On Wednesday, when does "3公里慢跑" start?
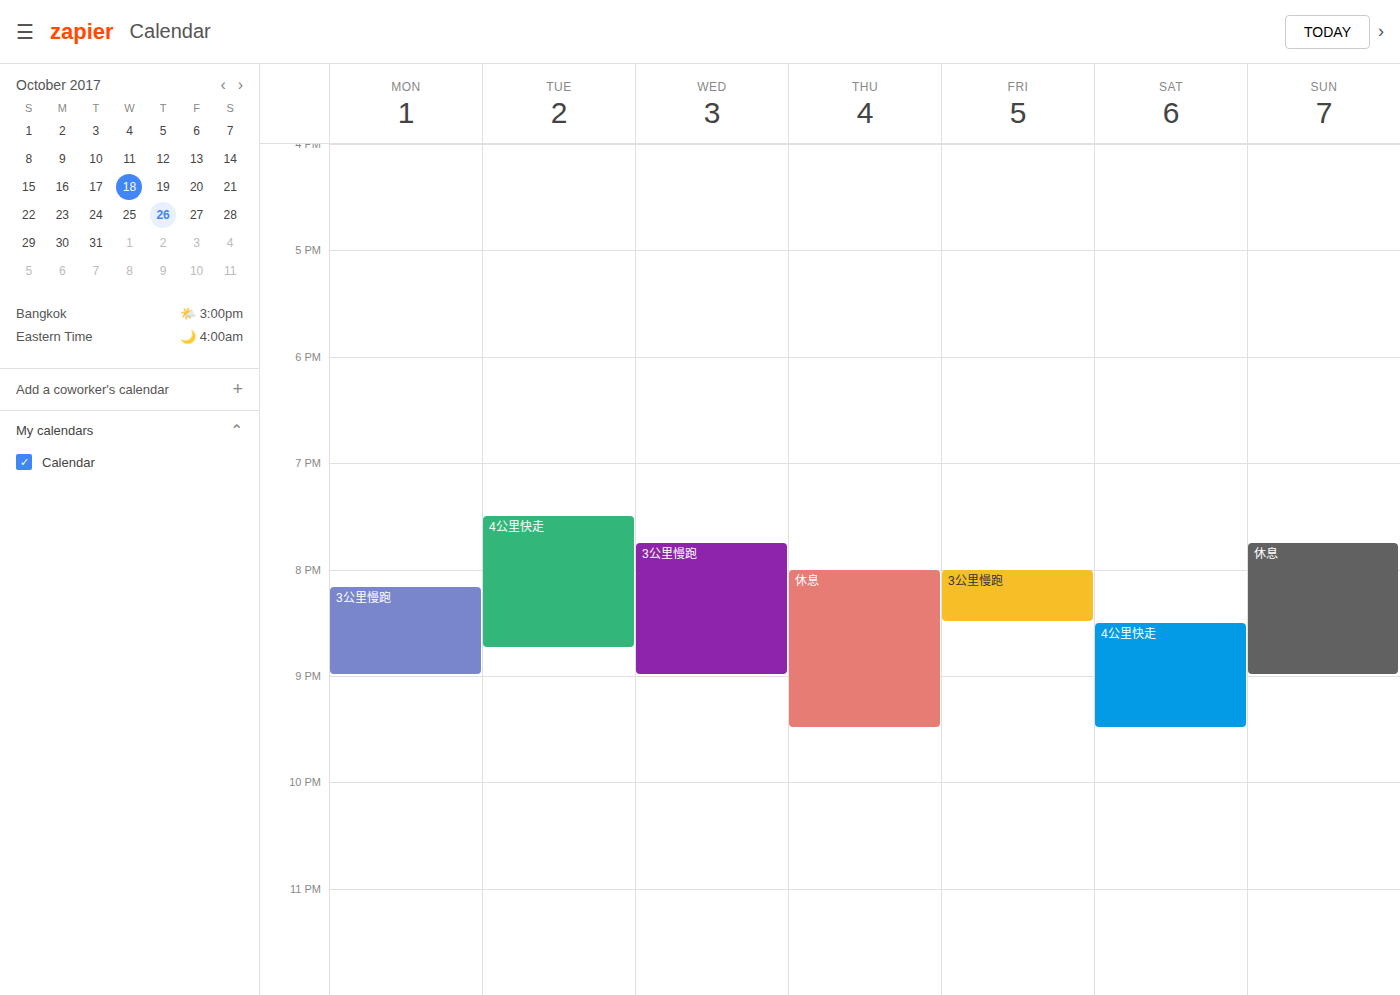
7:45 PM